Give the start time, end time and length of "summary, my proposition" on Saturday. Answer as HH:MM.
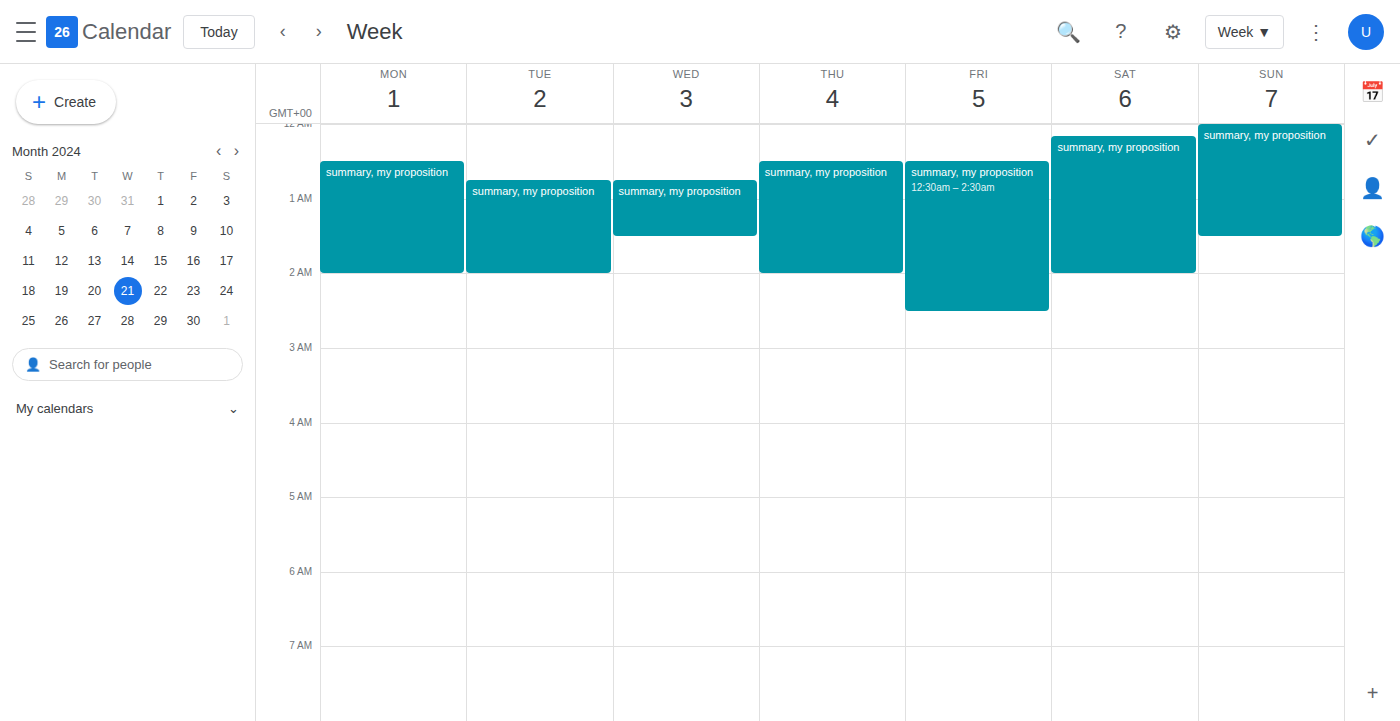
00:10 to 02:00, 1 hour 50 minutes